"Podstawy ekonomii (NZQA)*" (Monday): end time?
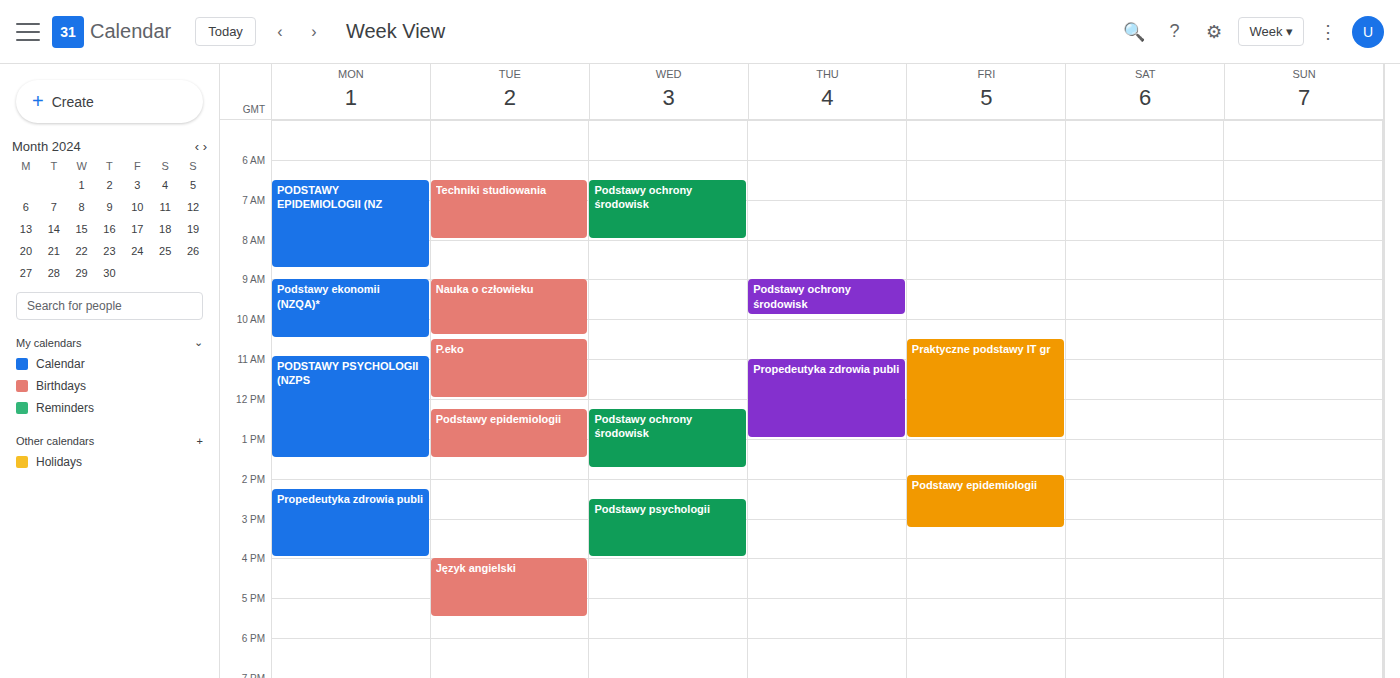
10:30 AM